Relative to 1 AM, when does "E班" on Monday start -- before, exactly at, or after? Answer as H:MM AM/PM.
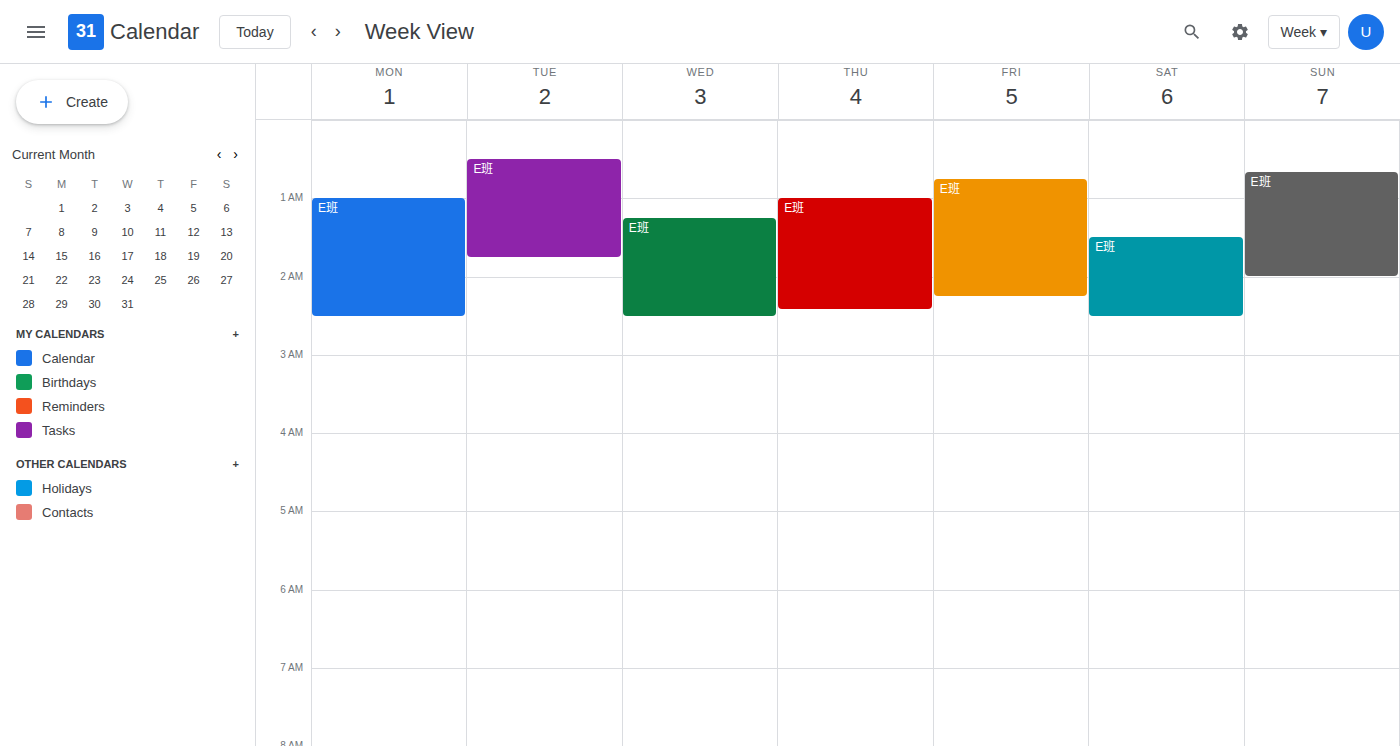
1:00 AM -- exactly at 1 AM, on the 1 AM line.